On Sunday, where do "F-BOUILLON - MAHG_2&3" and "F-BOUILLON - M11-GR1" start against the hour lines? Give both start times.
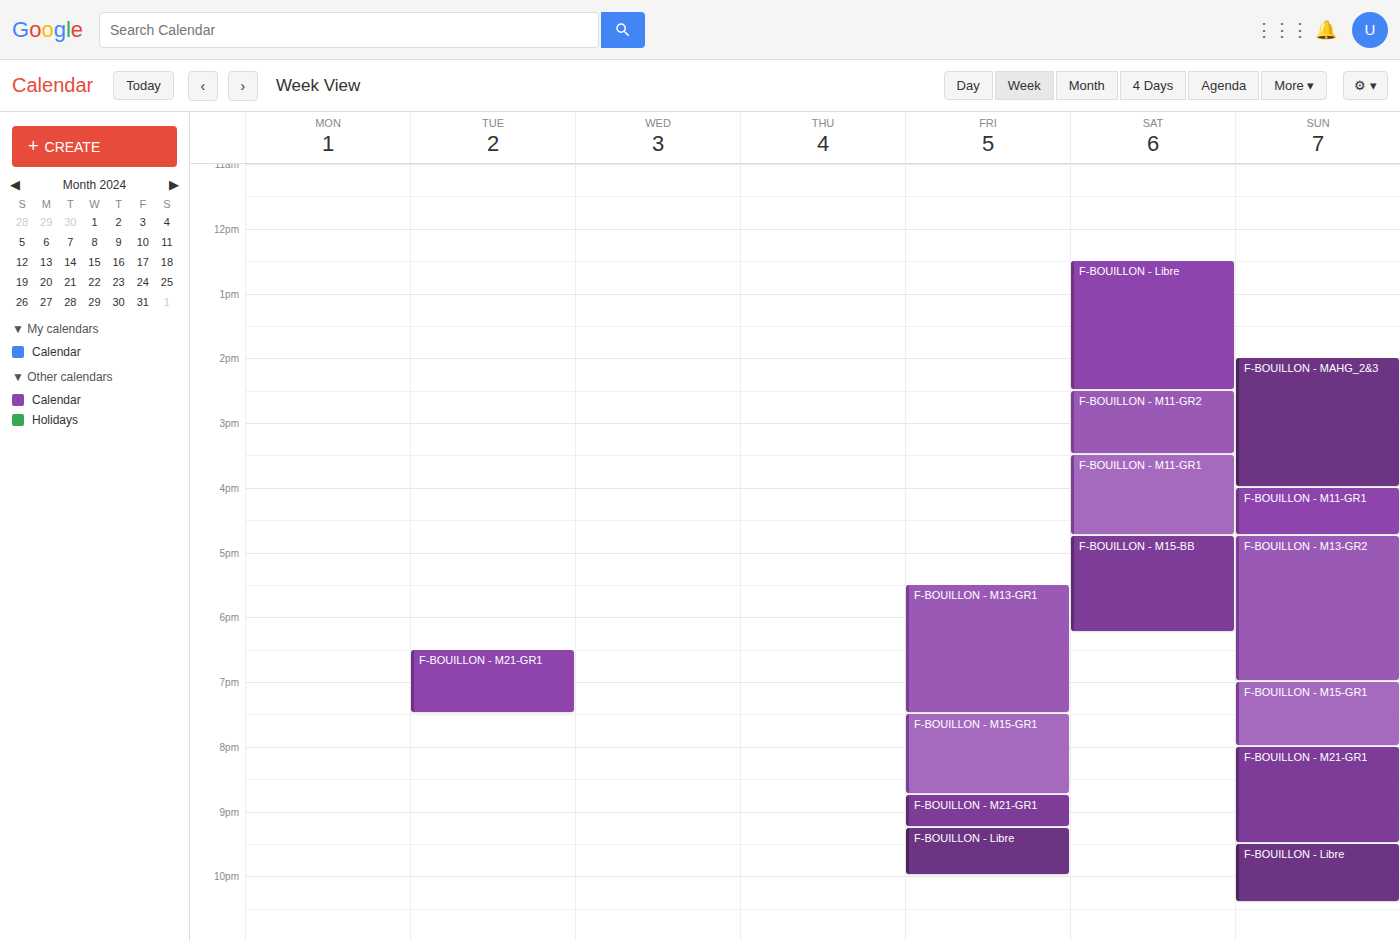
"F-BOUILLON - MAHG_2&3": 14:00, exactly on the 14:00 line. "F-BOUILLON - M11-GR1": 16:00, exactly on the 16:00 line.